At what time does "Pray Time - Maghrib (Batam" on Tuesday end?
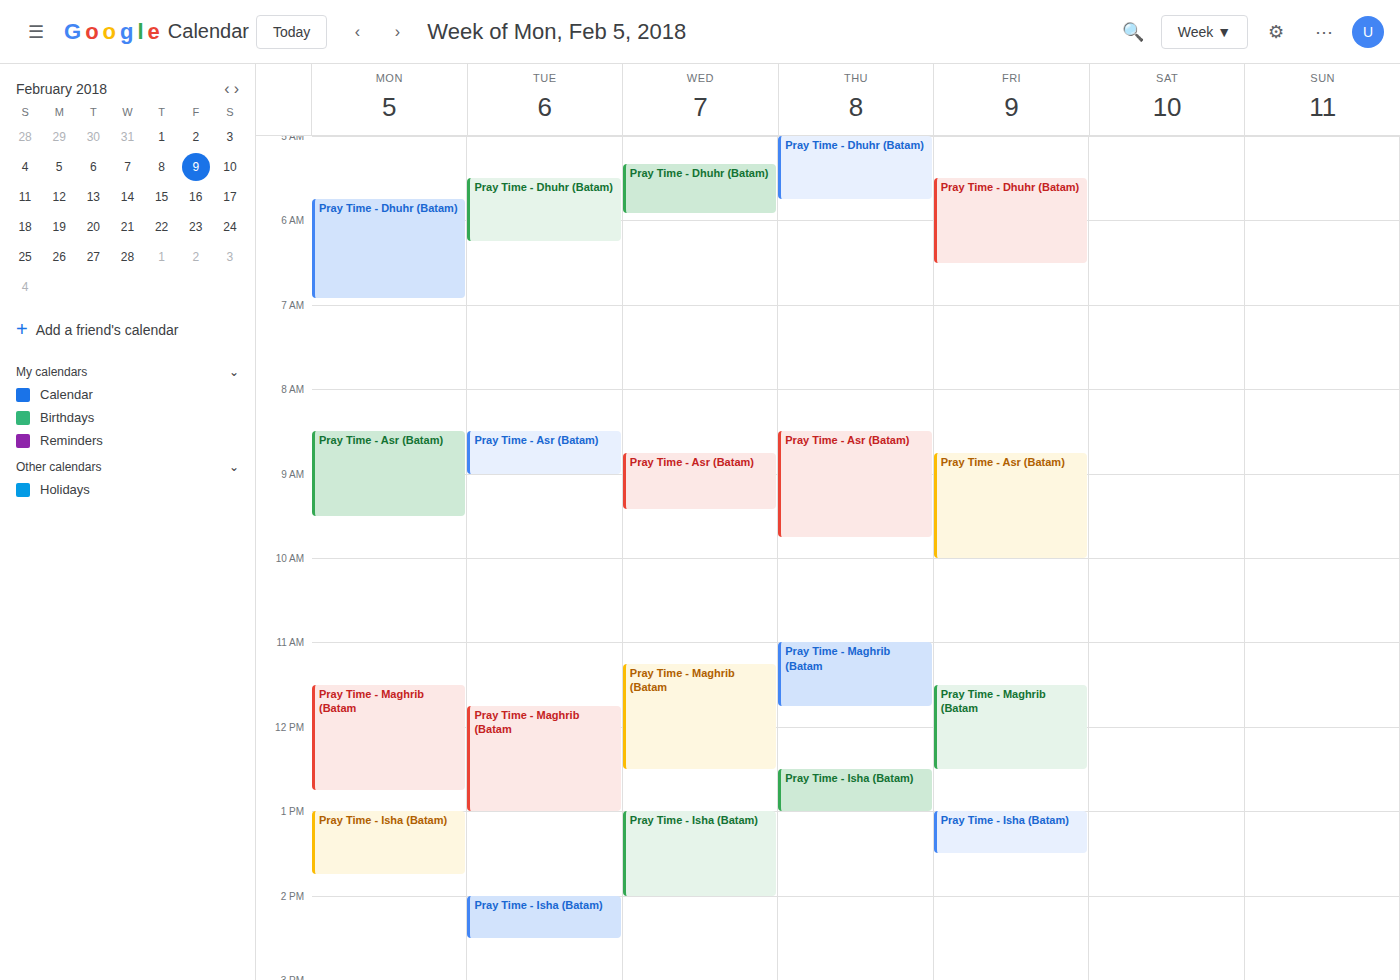
1:00 PM